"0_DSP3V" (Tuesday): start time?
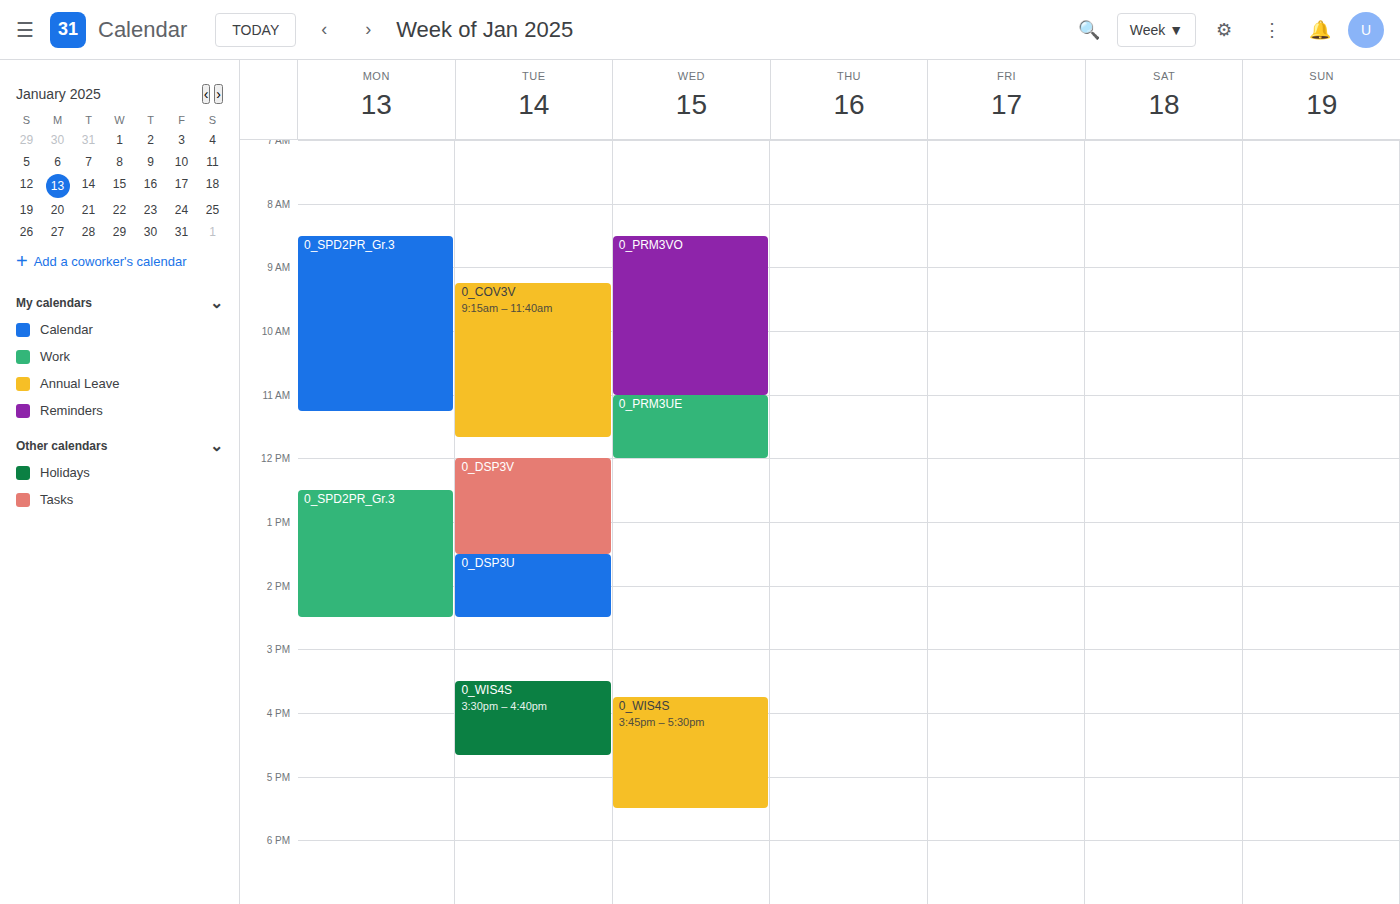
12:00 PM